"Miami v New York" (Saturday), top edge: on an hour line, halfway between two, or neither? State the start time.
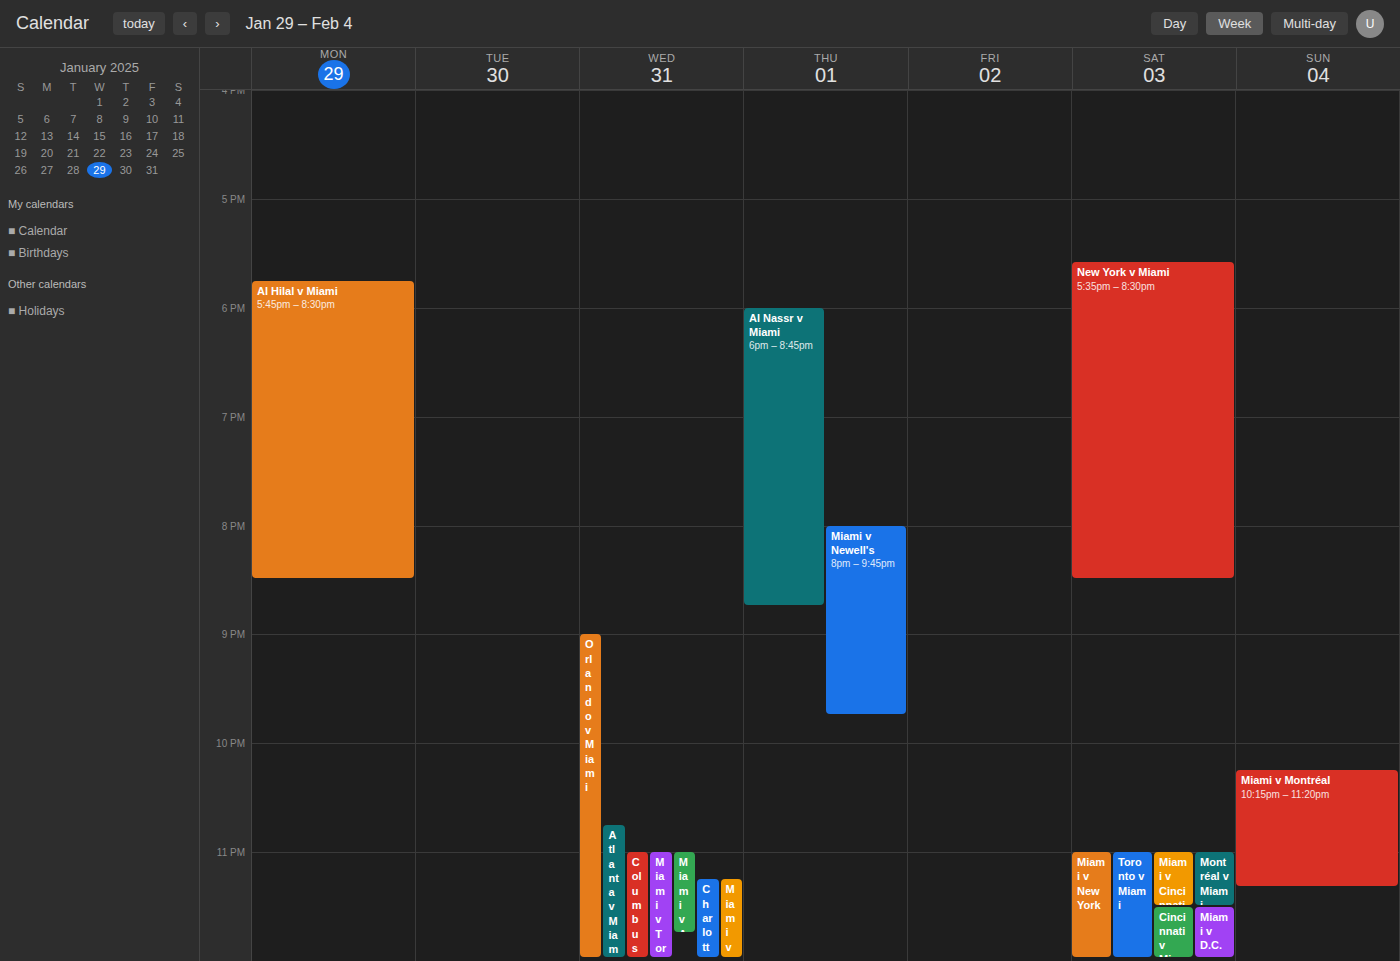
11:00 PM -- exactly on the 11 PM line.